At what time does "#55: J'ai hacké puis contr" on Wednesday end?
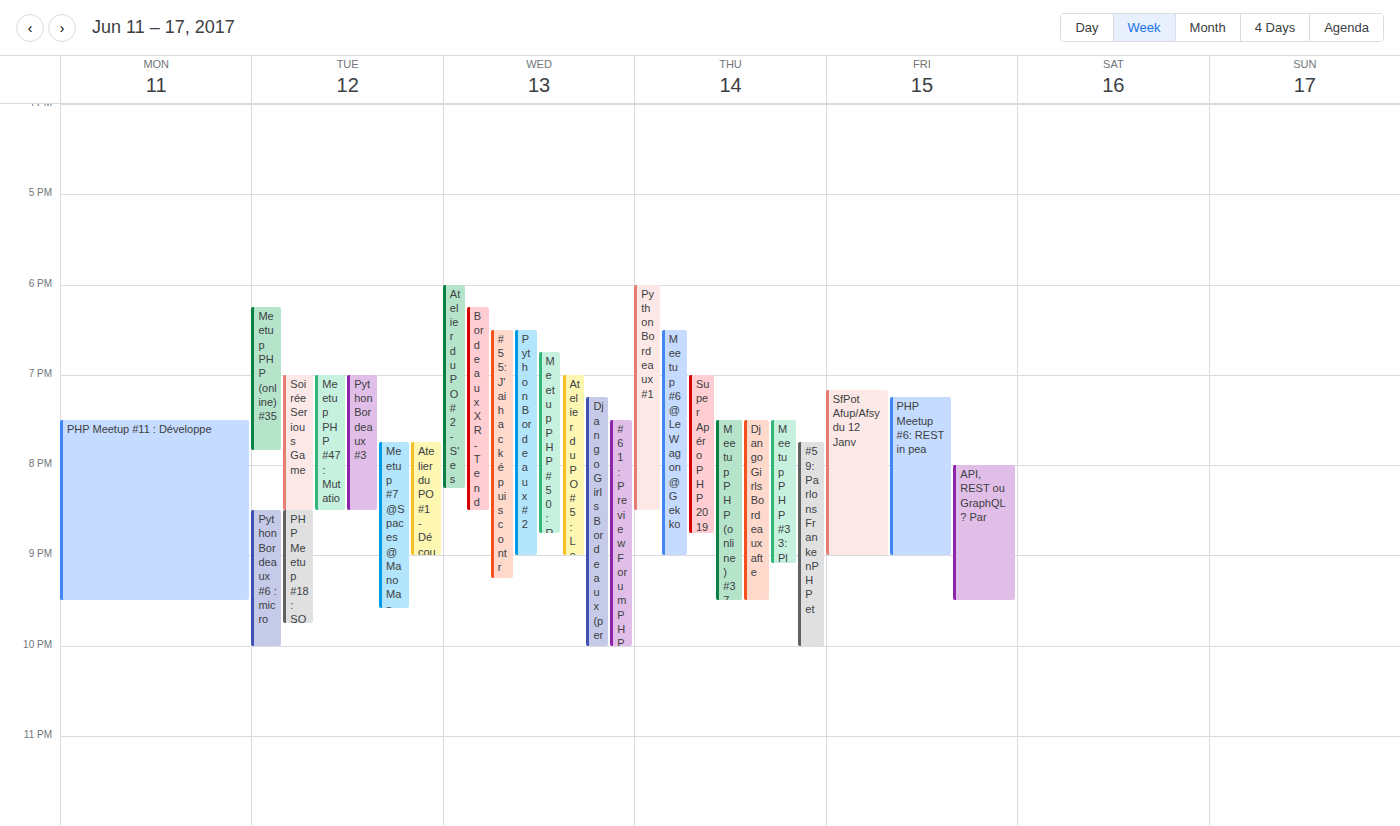
9:15 PM